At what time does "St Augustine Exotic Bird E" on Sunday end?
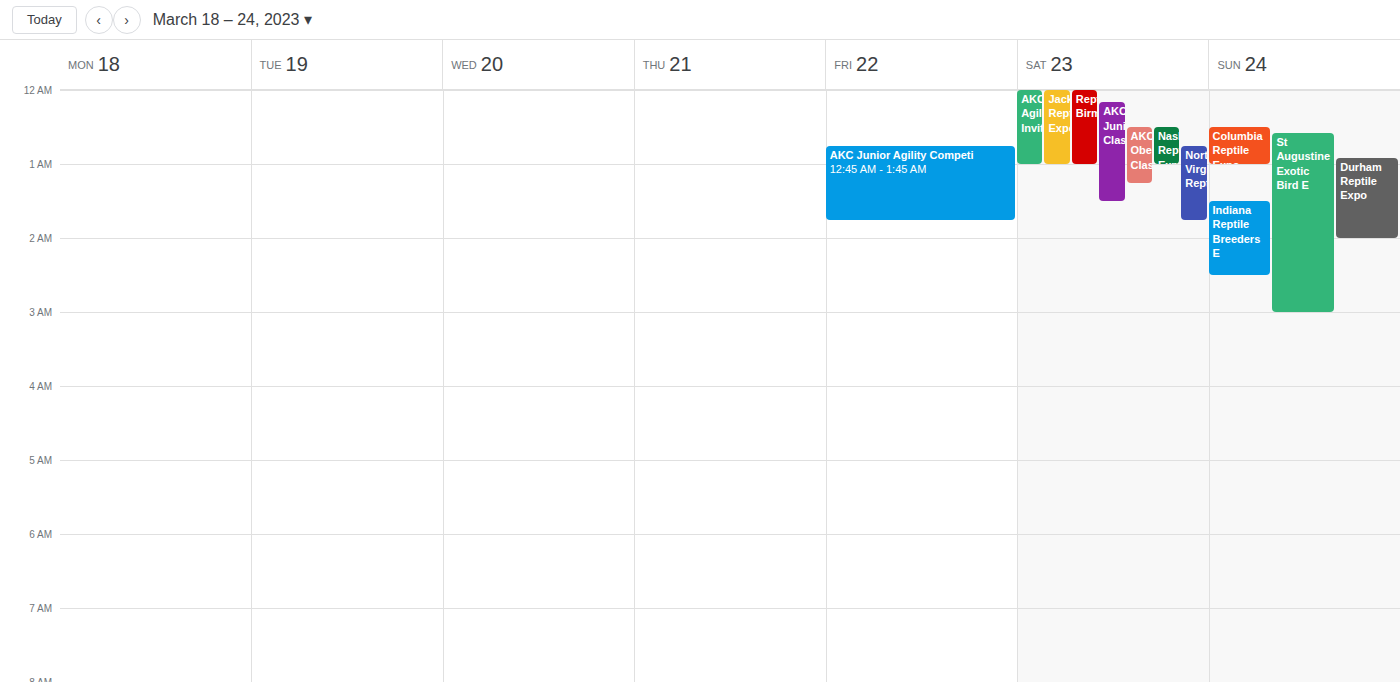
3:00 AM